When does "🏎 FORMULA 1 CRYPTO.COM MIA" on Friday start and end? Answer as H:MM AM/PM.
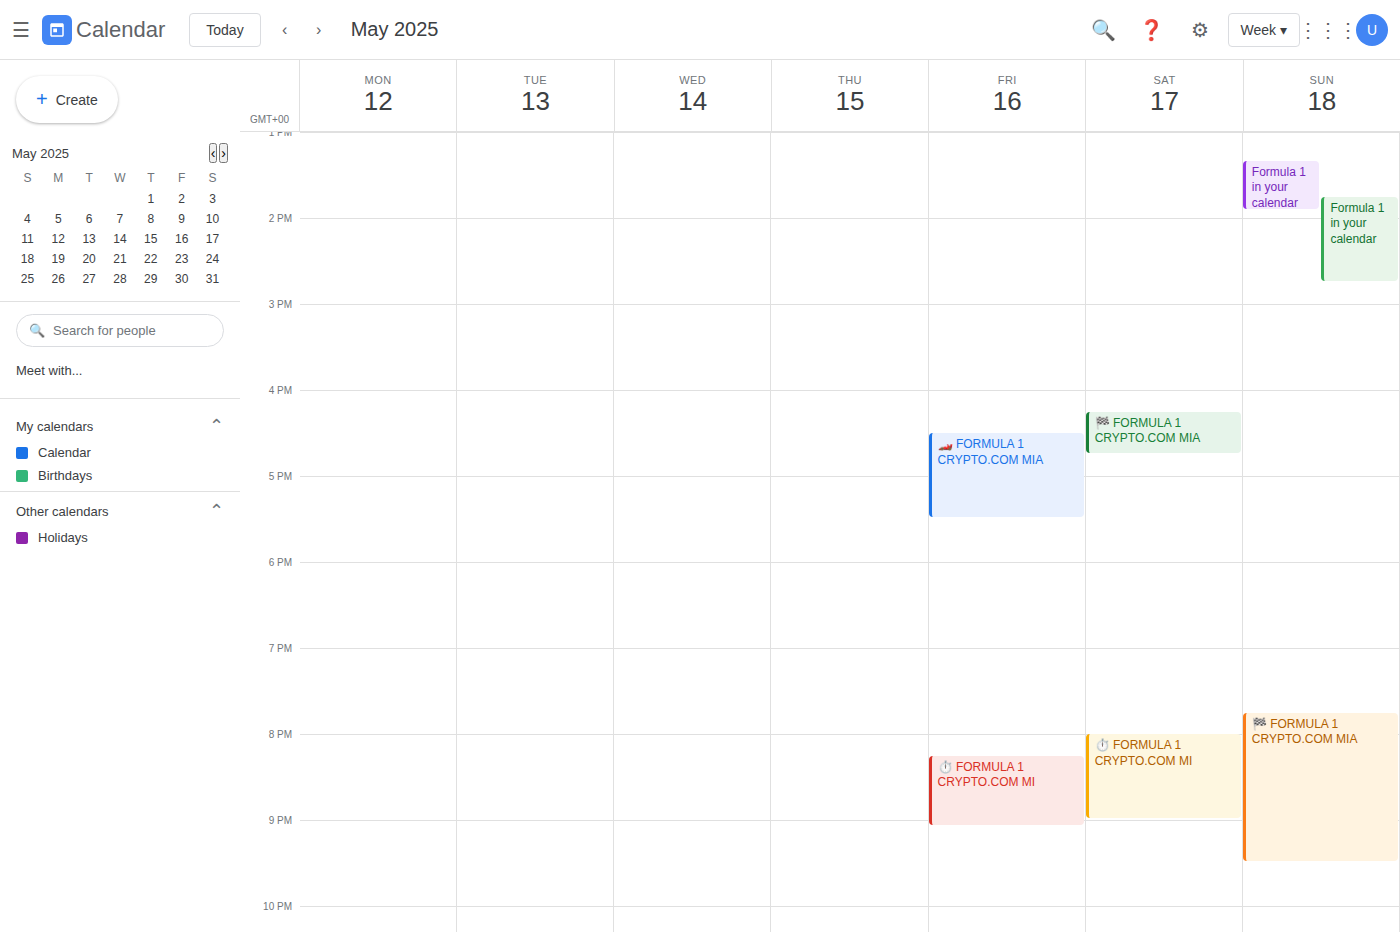
4:30 PM to 5:30 PM